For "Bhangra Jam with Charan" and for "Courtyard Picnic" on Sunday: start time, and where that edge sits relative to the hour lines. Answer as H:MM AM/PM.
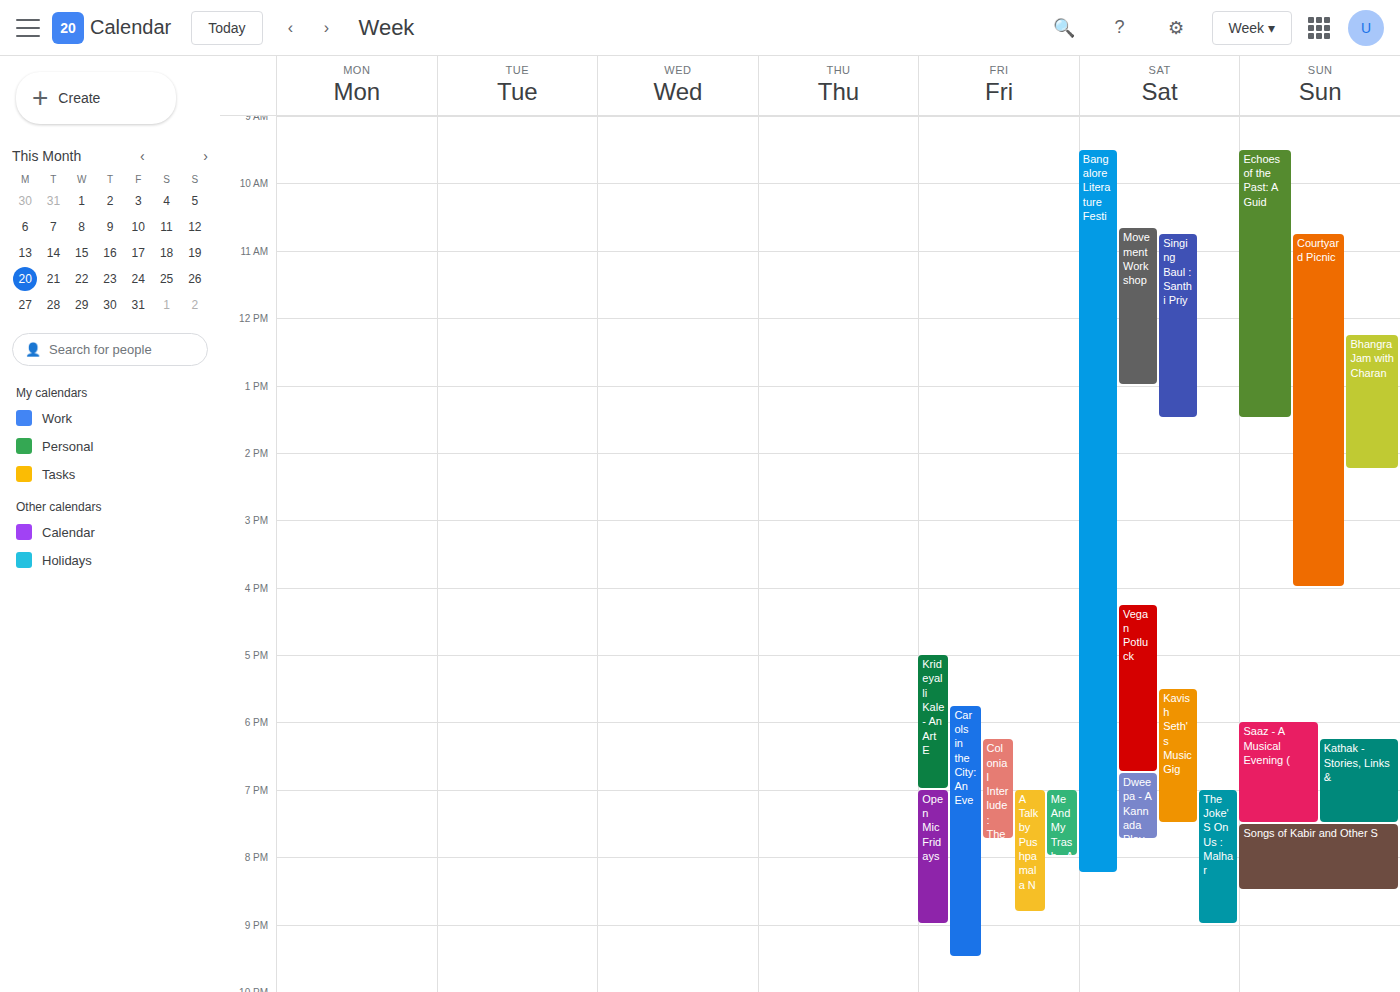
"Bhangra Jam with Charan": 12:15 PM, neither: a quarter of the way from the 12 PM line to the 1 PM line. "Courtyard Picnic": 10:45 AM, neither: three quarters of the way from the 10 AM line to the 11 AM line.